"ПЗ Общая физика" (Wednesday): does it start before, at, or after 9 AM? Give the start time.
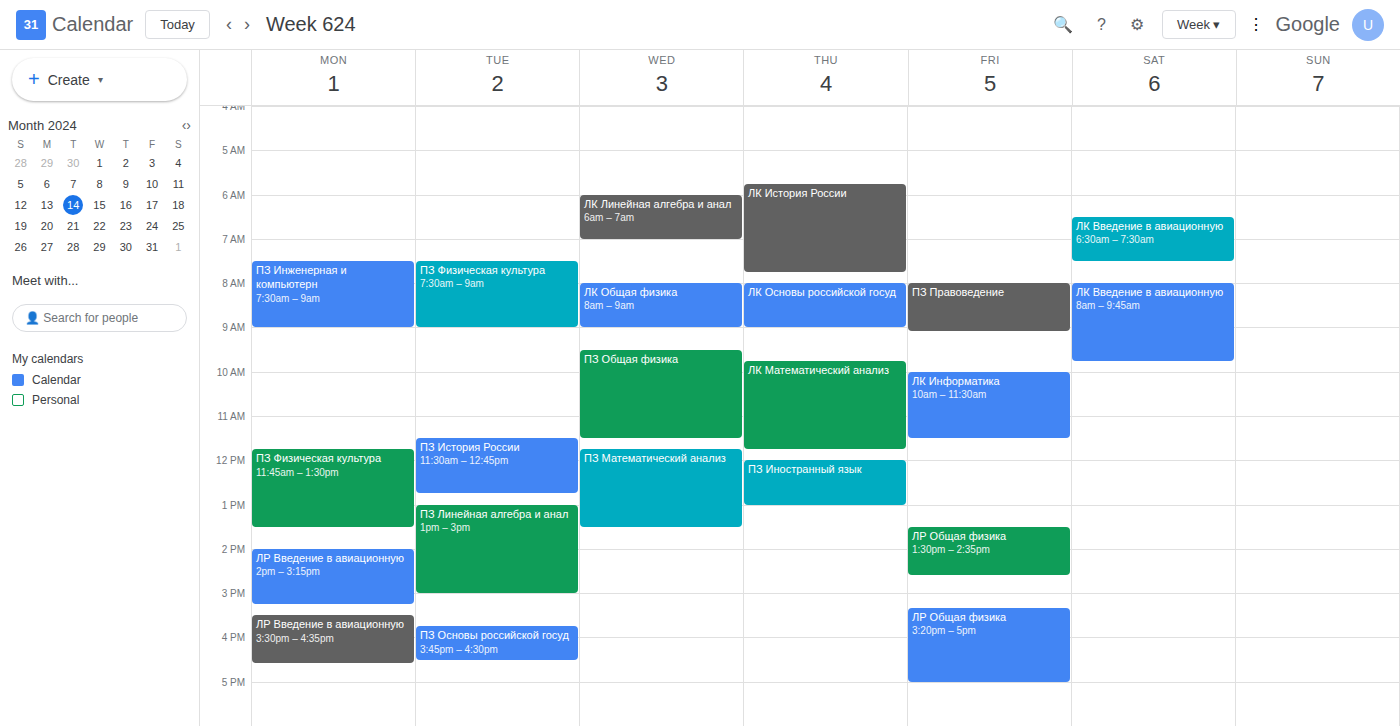
9:30 AM -- after 9 AM, 30 minutes below the 9 AM line.